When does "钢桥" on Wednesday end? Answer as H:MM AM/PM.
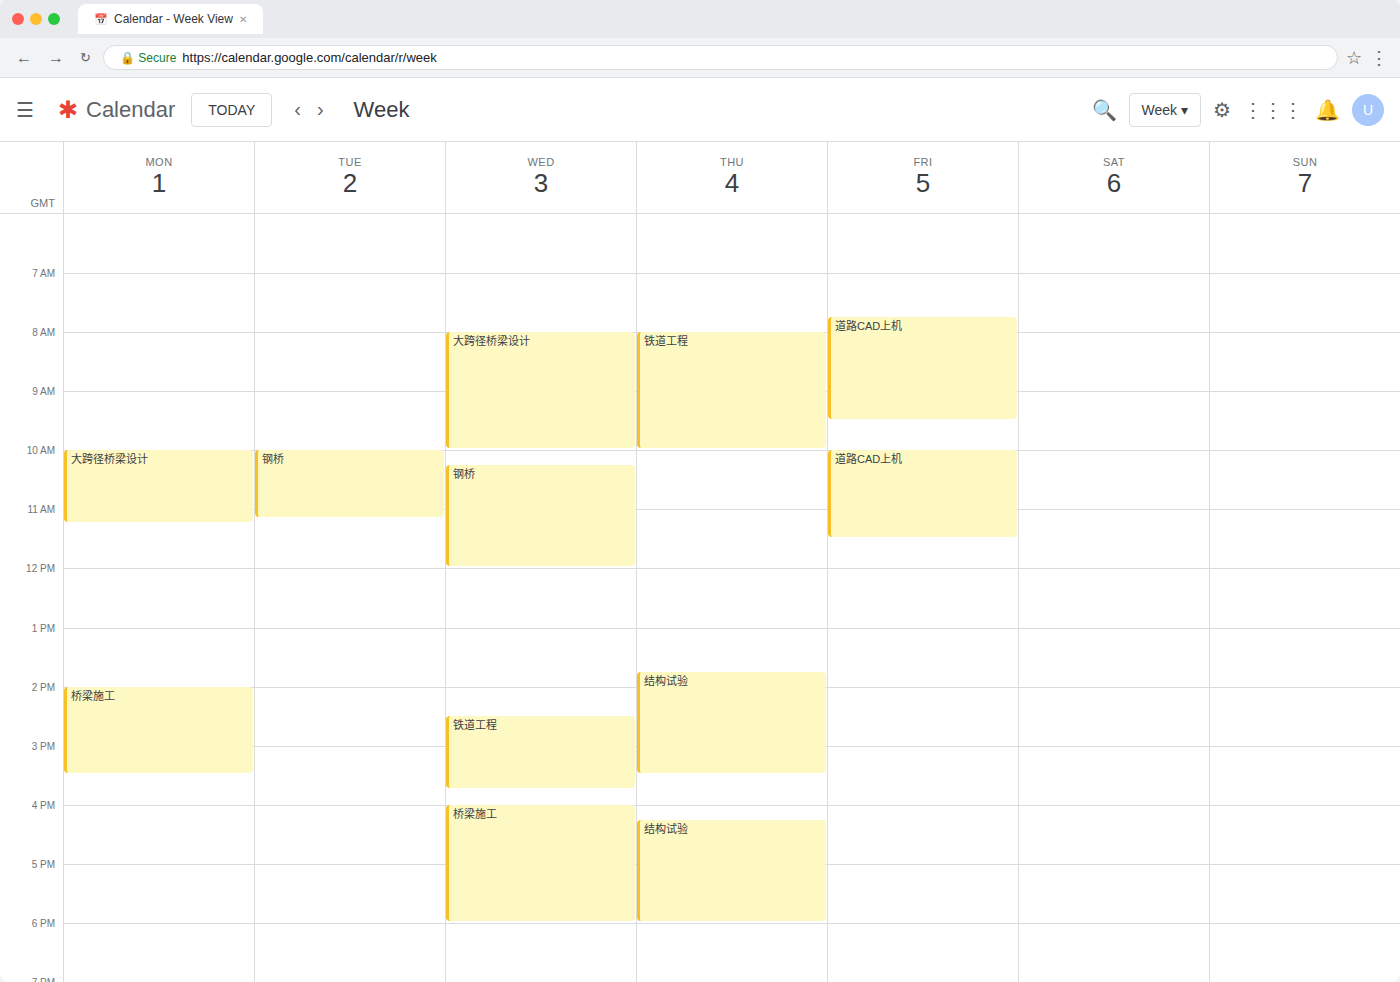
12:00 PM